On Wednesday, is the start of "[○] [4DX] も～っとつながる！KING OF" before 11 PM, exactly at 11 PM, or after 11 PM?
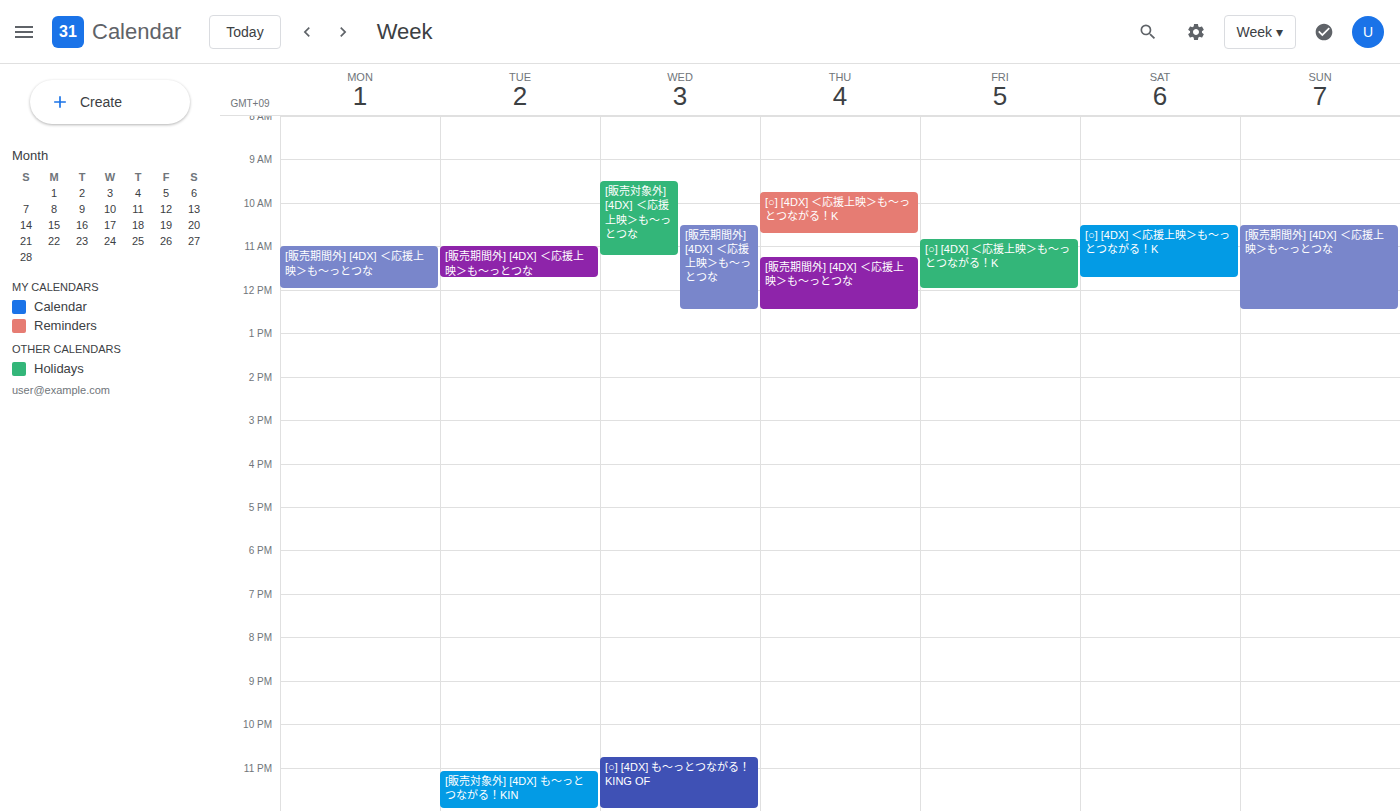
10:45 PM -- before 11 PM, 15 minutes above the 11 PM line.